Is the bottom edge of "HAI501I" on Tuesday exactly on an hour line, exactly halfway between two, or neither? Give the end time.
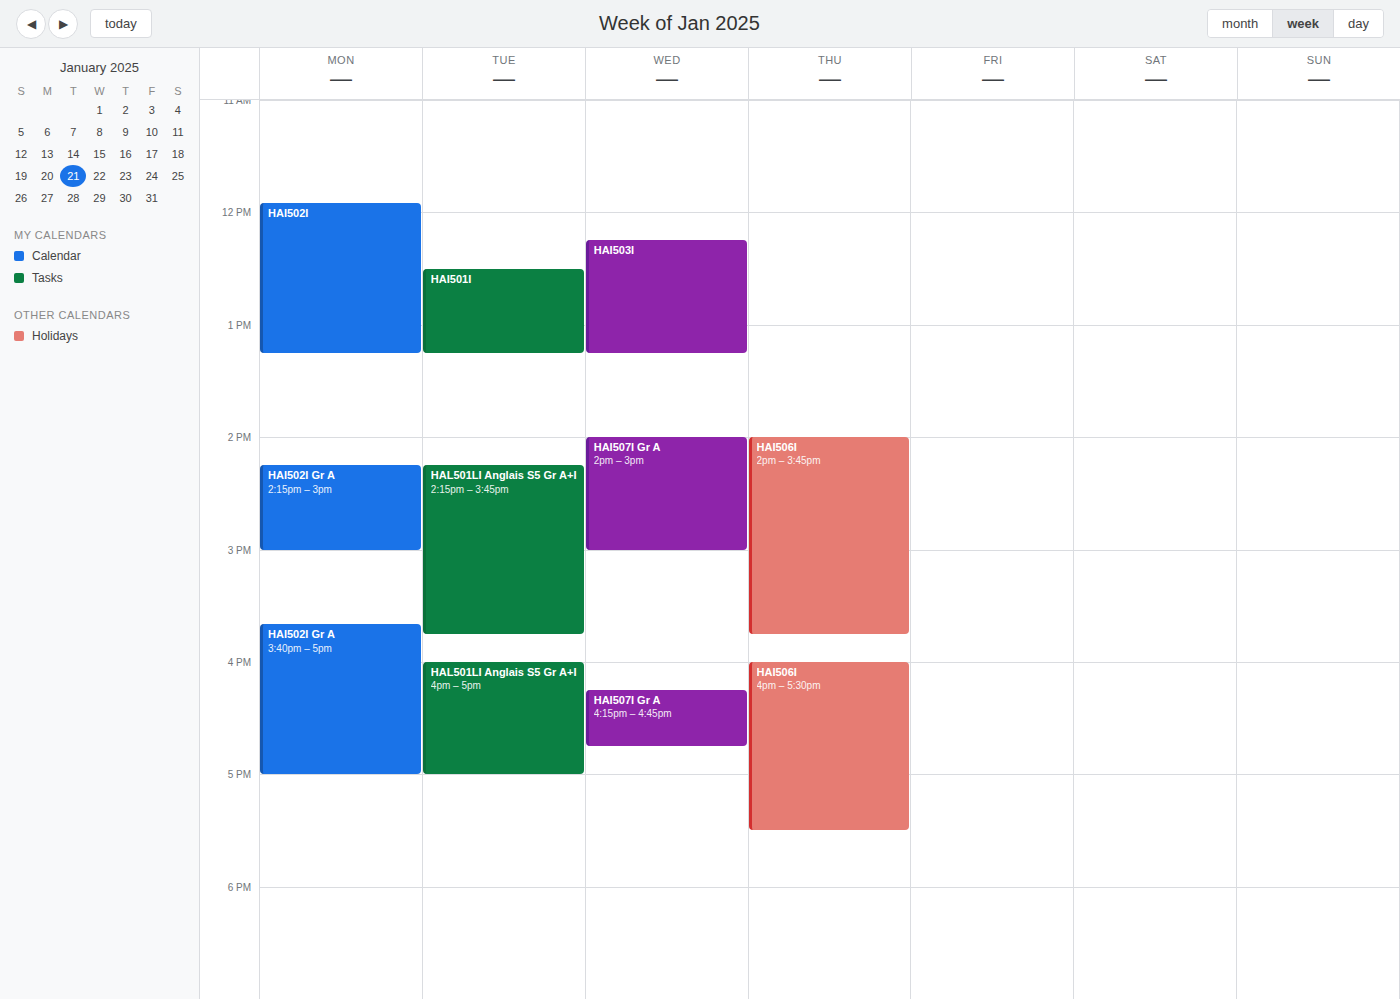
1:15 PM -- neither: a quarter of the way from the 1 PM line to the 2 PM line.